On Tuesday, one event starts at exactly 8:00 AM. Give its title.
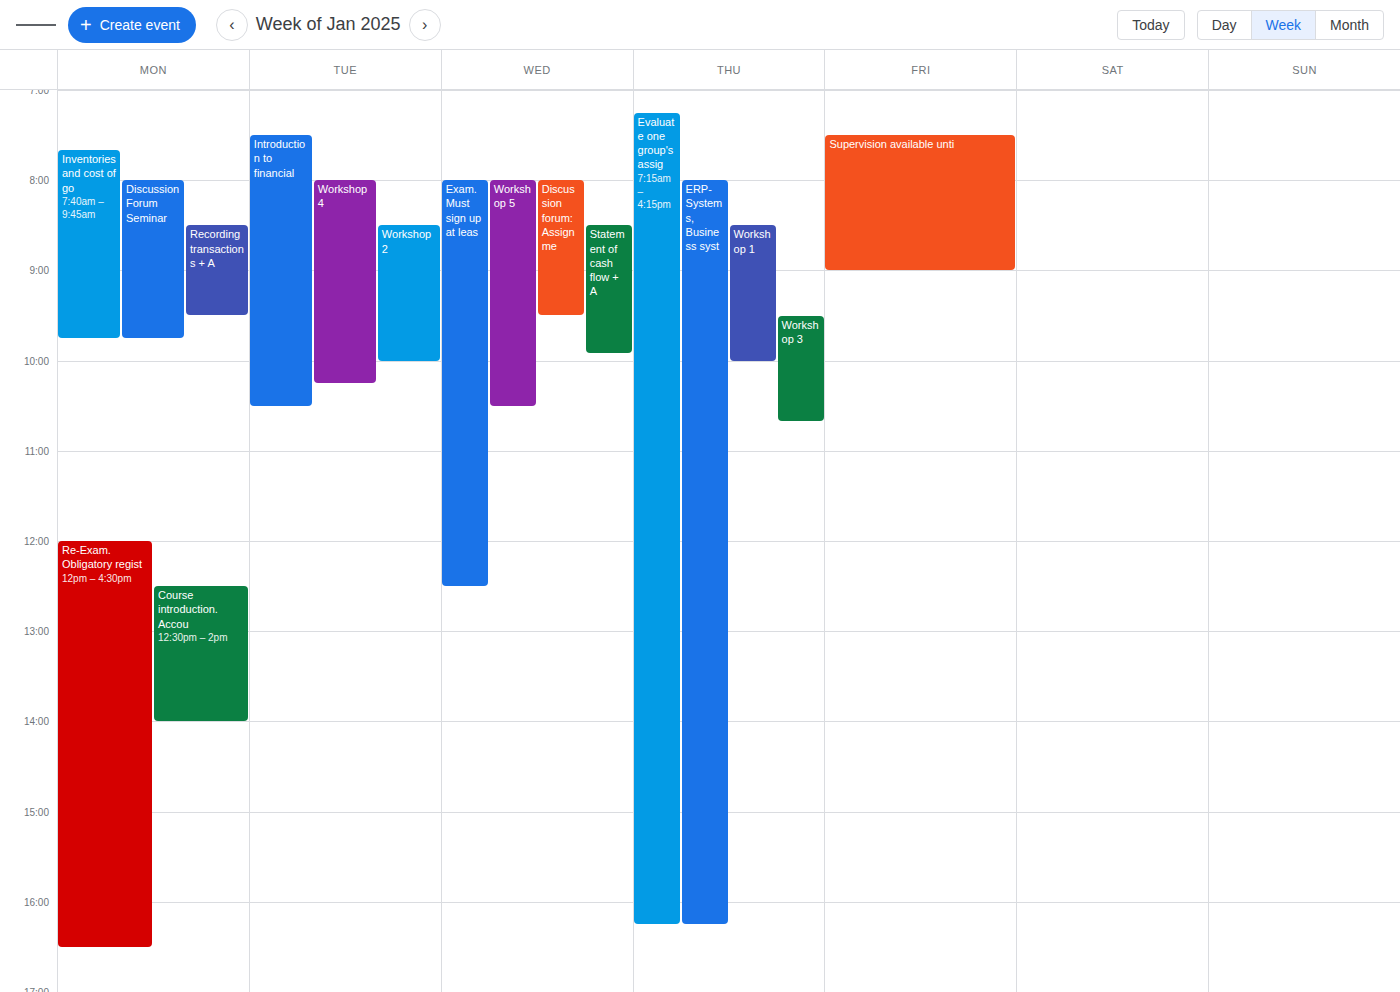
"Workshop 4"